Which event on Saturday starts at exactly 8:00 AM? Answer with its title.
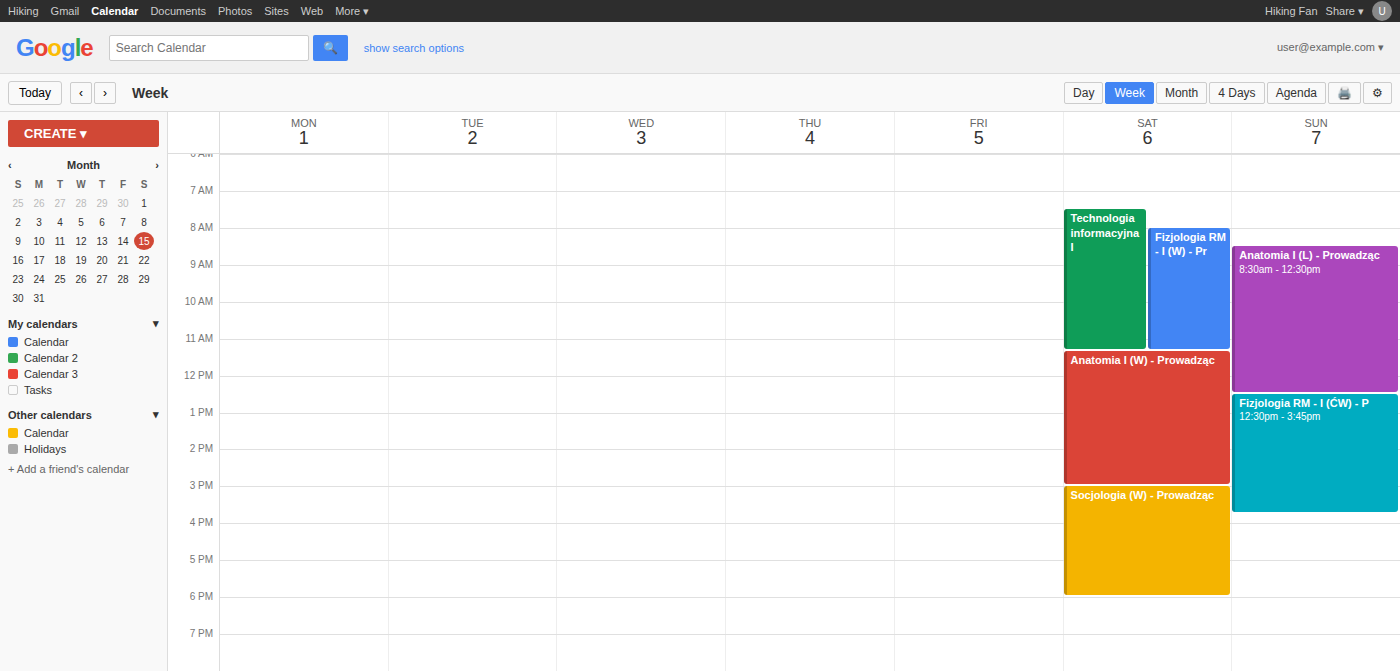
"Fizjologia RM - I (W) - Pr"